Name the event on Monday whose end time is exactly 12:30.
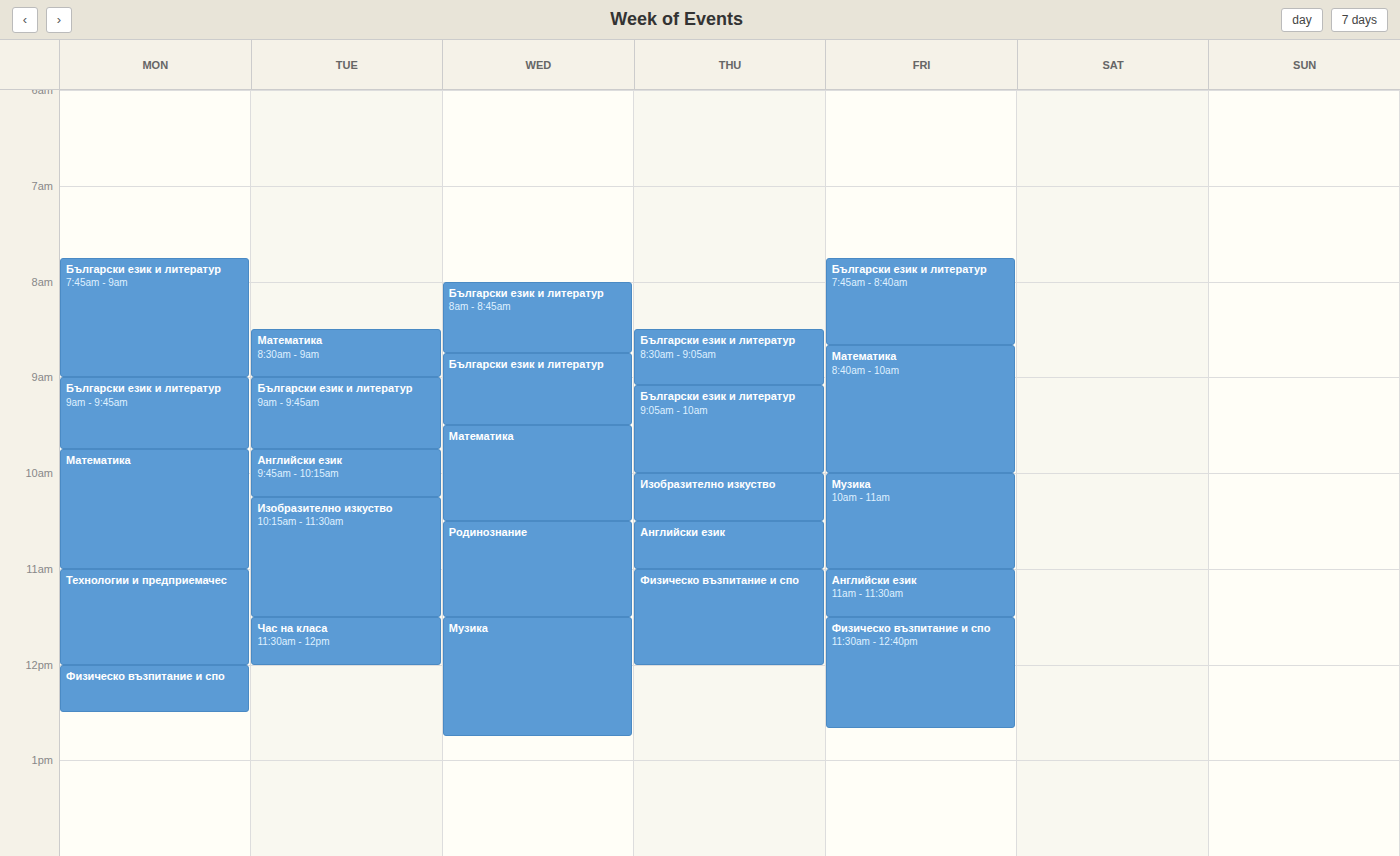
"Физическо възпитание и спо"